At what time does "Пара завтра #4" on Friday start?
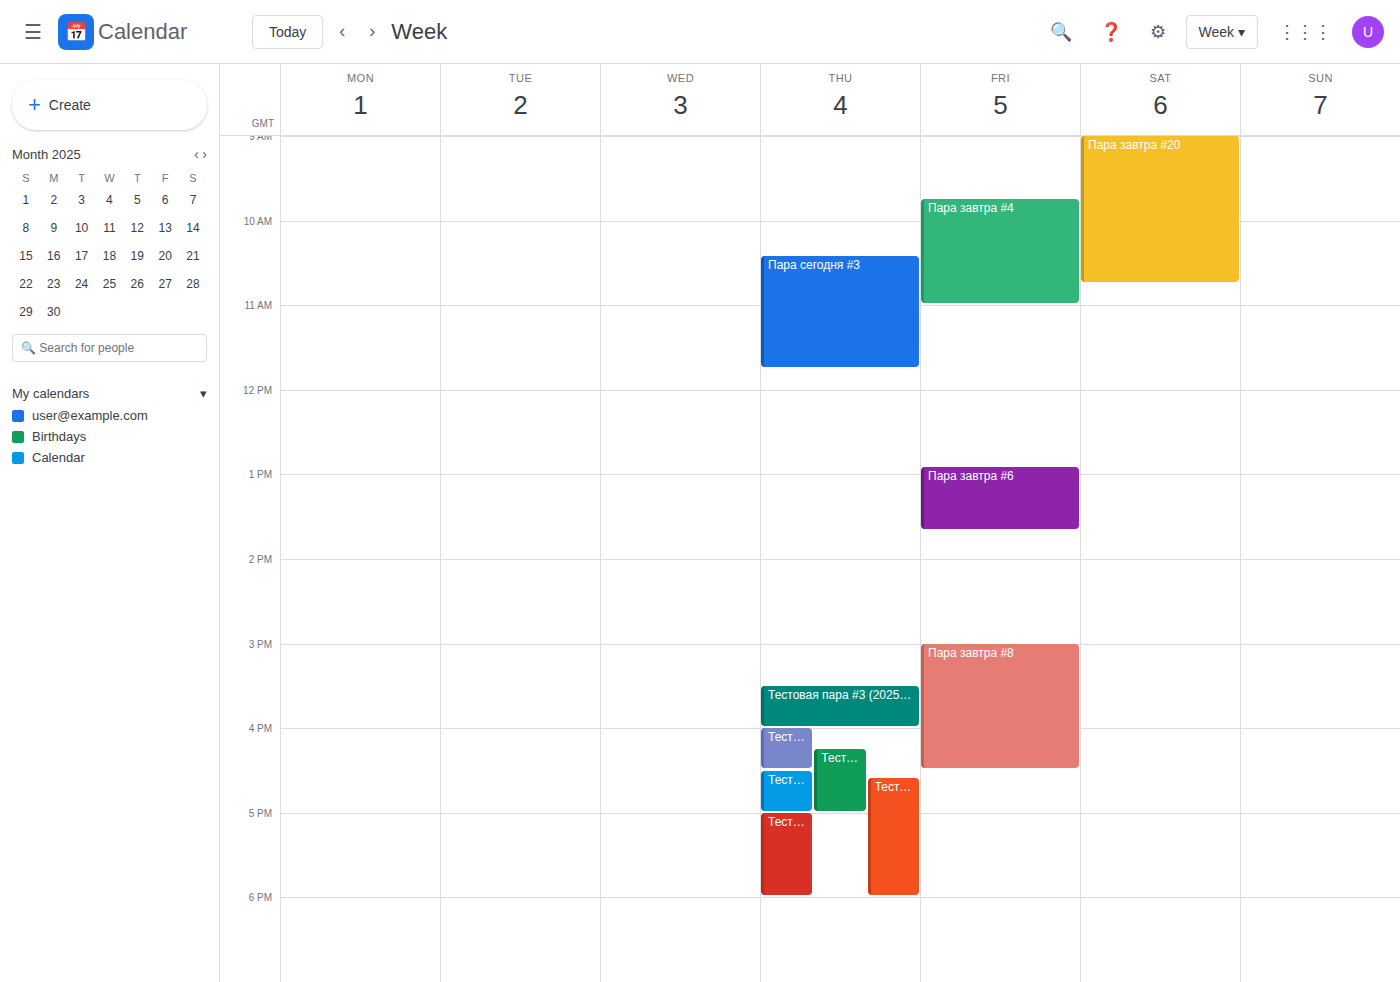
9:45 AM